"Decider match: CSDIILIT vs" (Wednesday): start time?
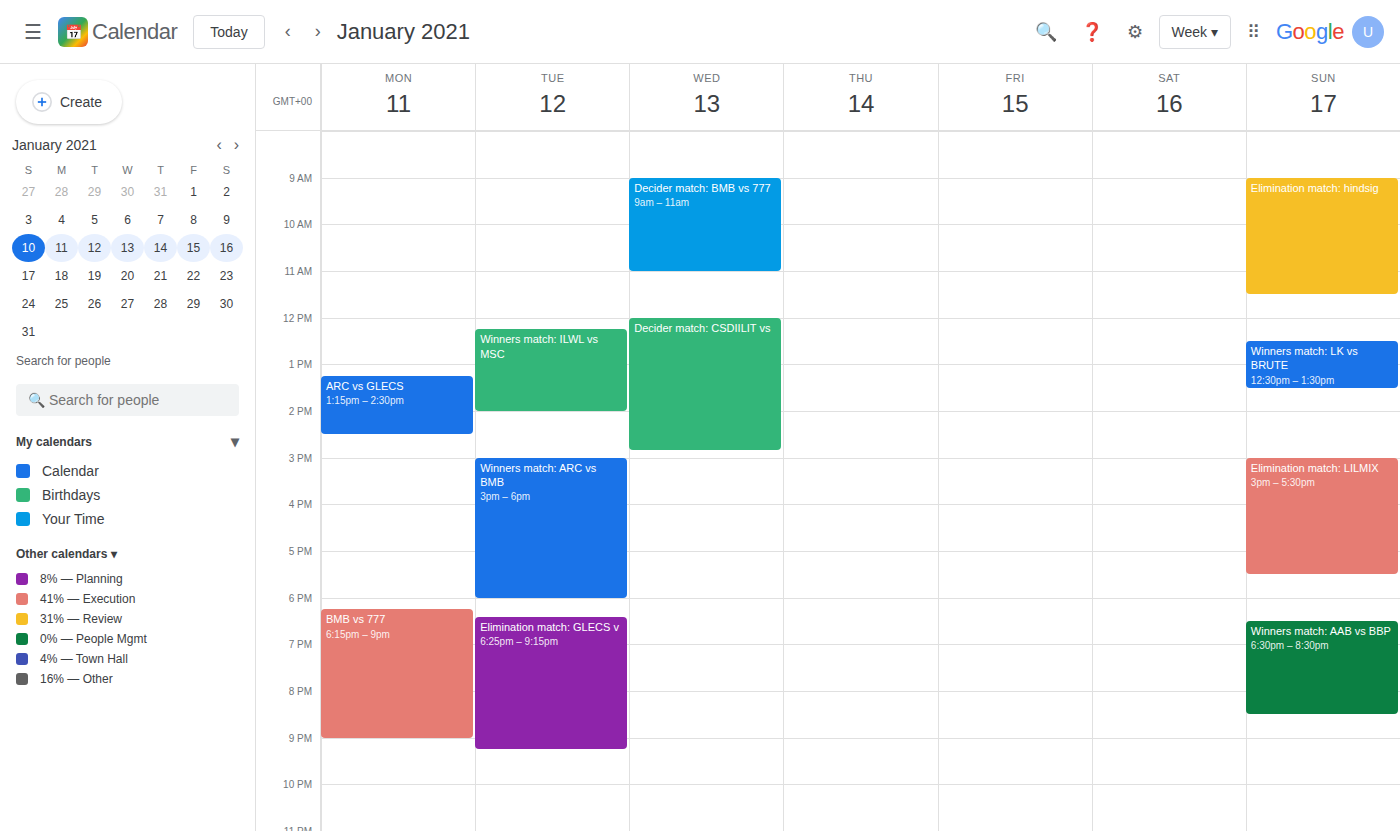
12:00 PM